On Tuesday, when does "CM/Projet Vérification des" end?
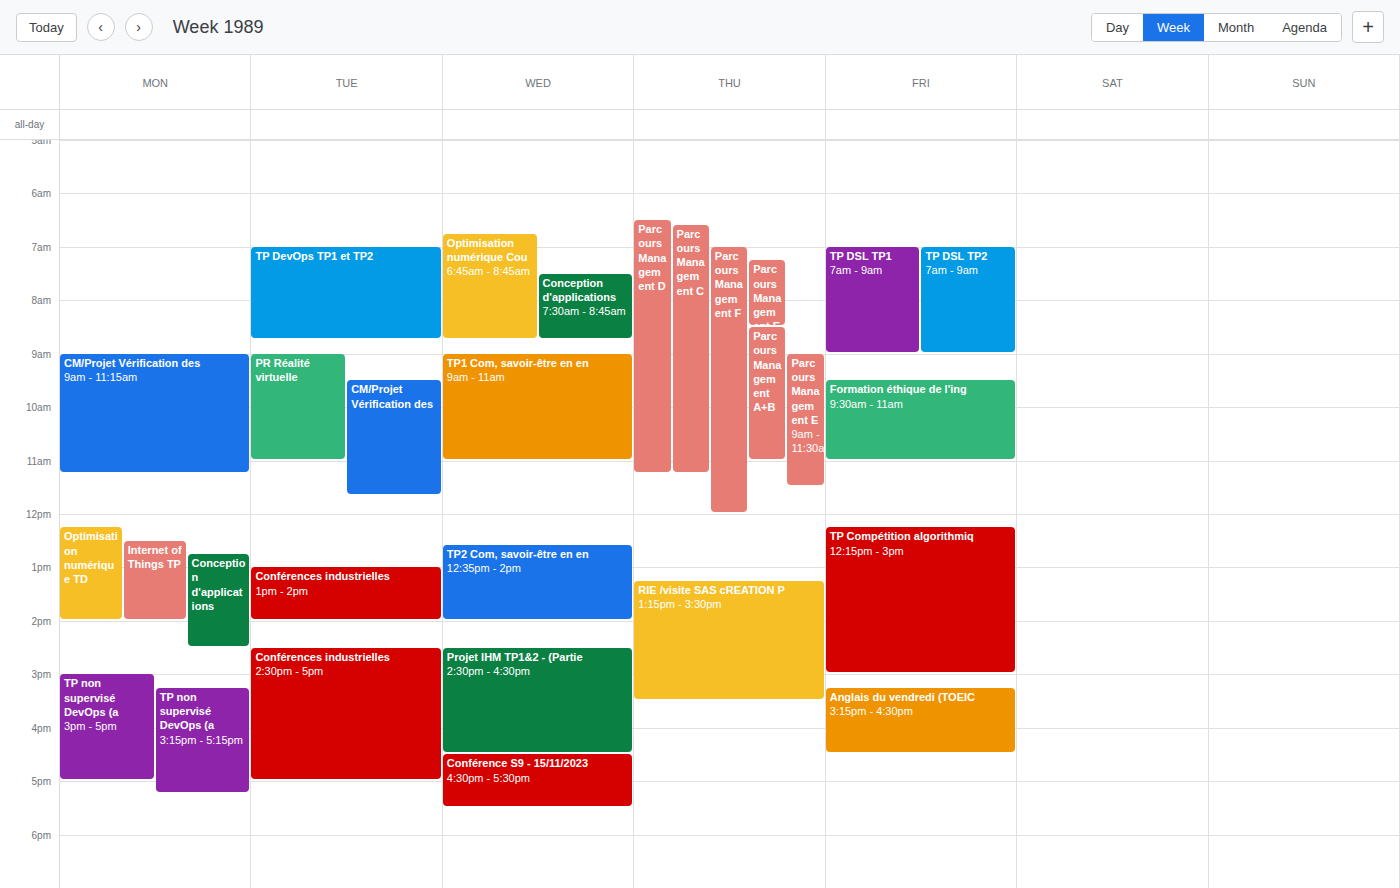
11:40 AM